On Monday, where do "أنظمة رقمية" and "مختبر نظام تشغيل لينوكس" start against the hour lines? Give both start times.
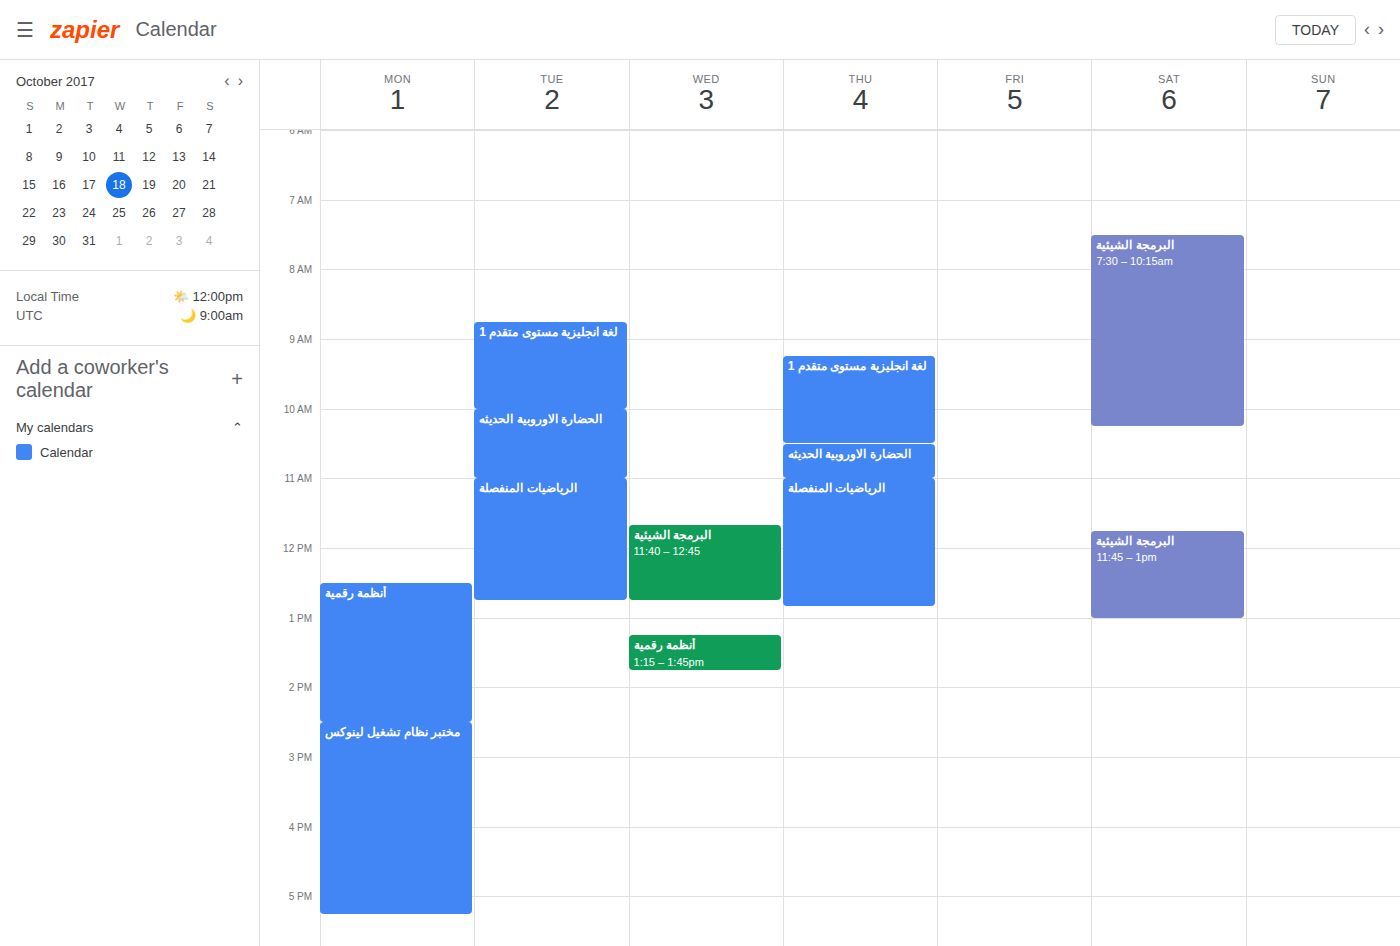
"أنظمة رقمية": 12:30 PM, halfway between the 12 PM and 1 PM lines. "مختبر نظام تشغيل لينوكس": 2:30 PM, halfway between the 2 PM and 3 PM lines.